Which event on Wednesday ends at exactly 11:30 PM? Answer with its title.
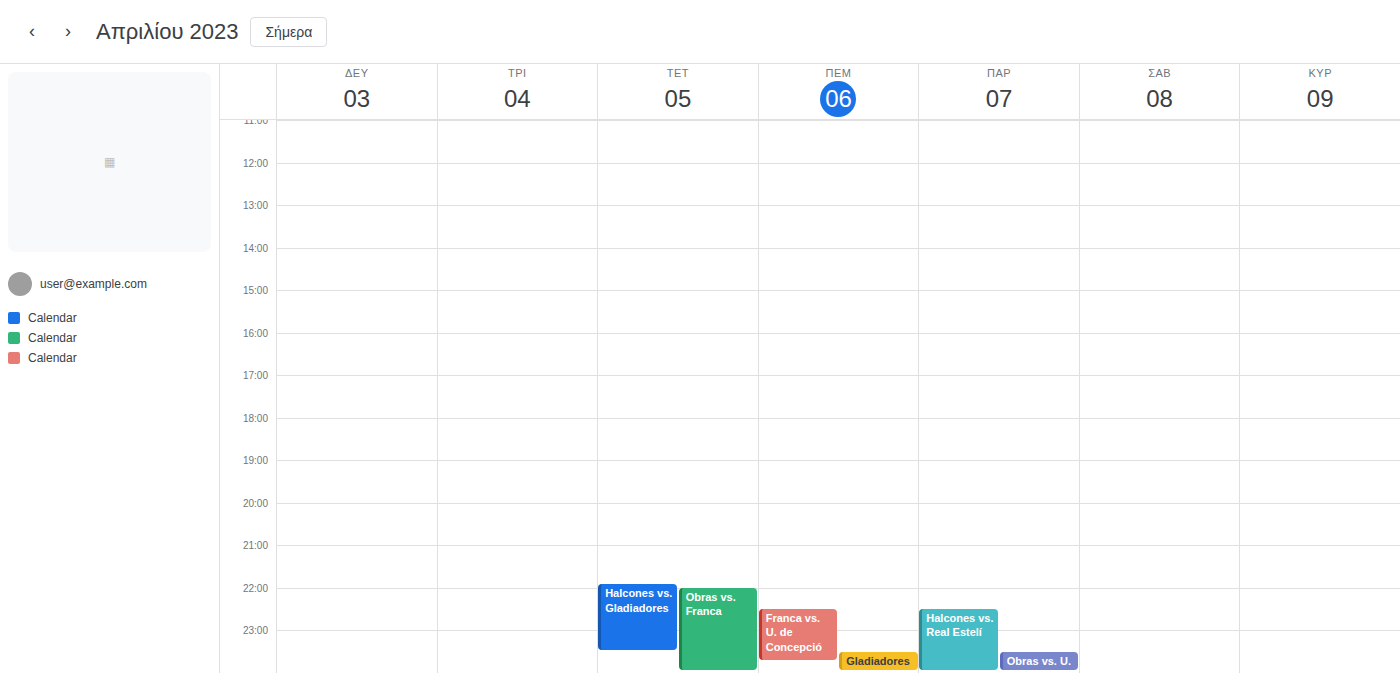
"Halcones vs. Gladiadores"